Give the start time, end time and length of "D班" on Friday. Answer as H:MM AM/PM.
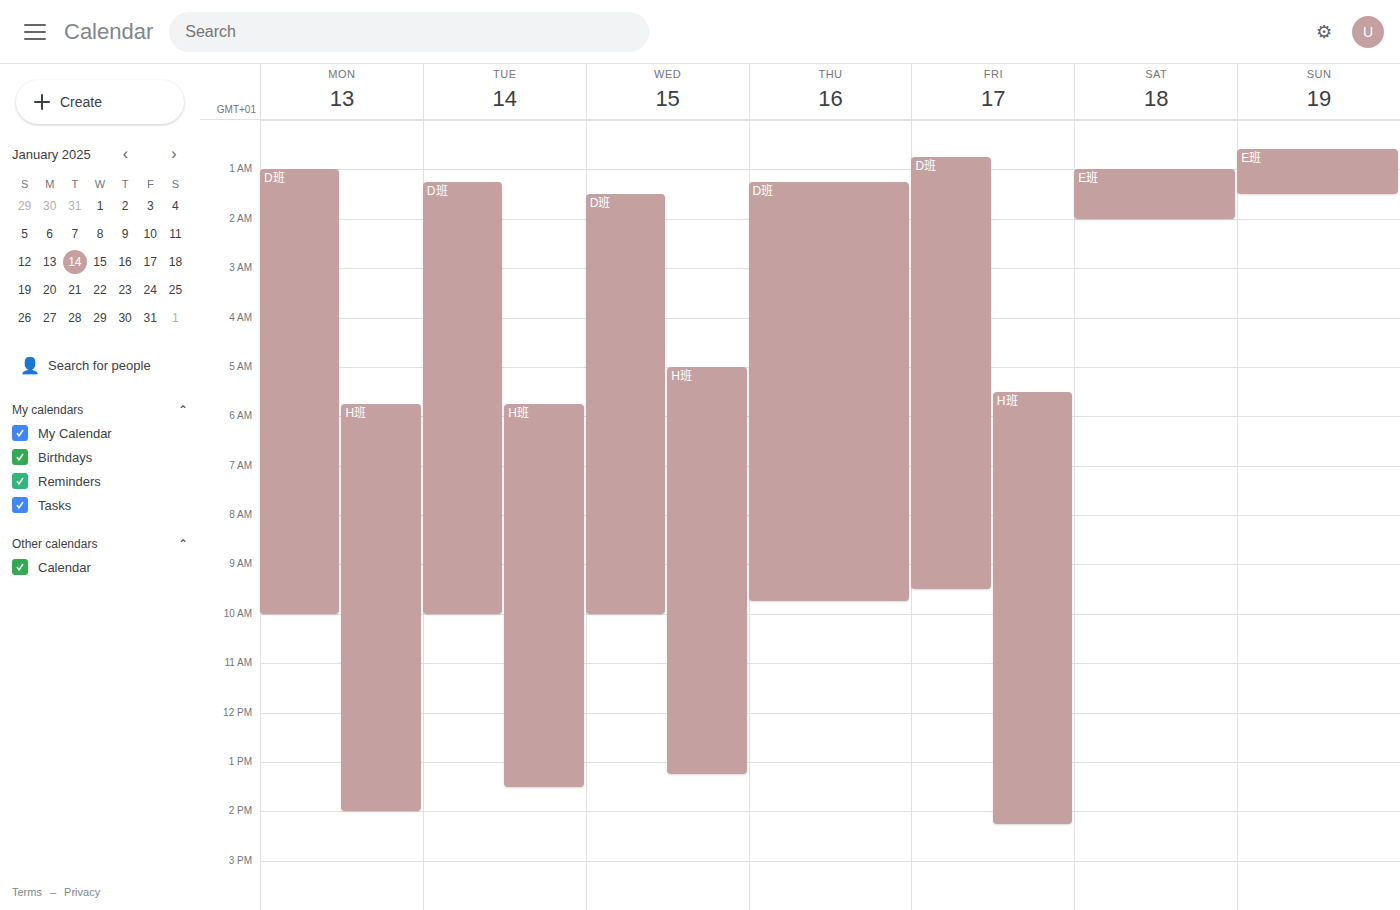
12:45 AM to 9:30 AM, 8 hours 45 minutes